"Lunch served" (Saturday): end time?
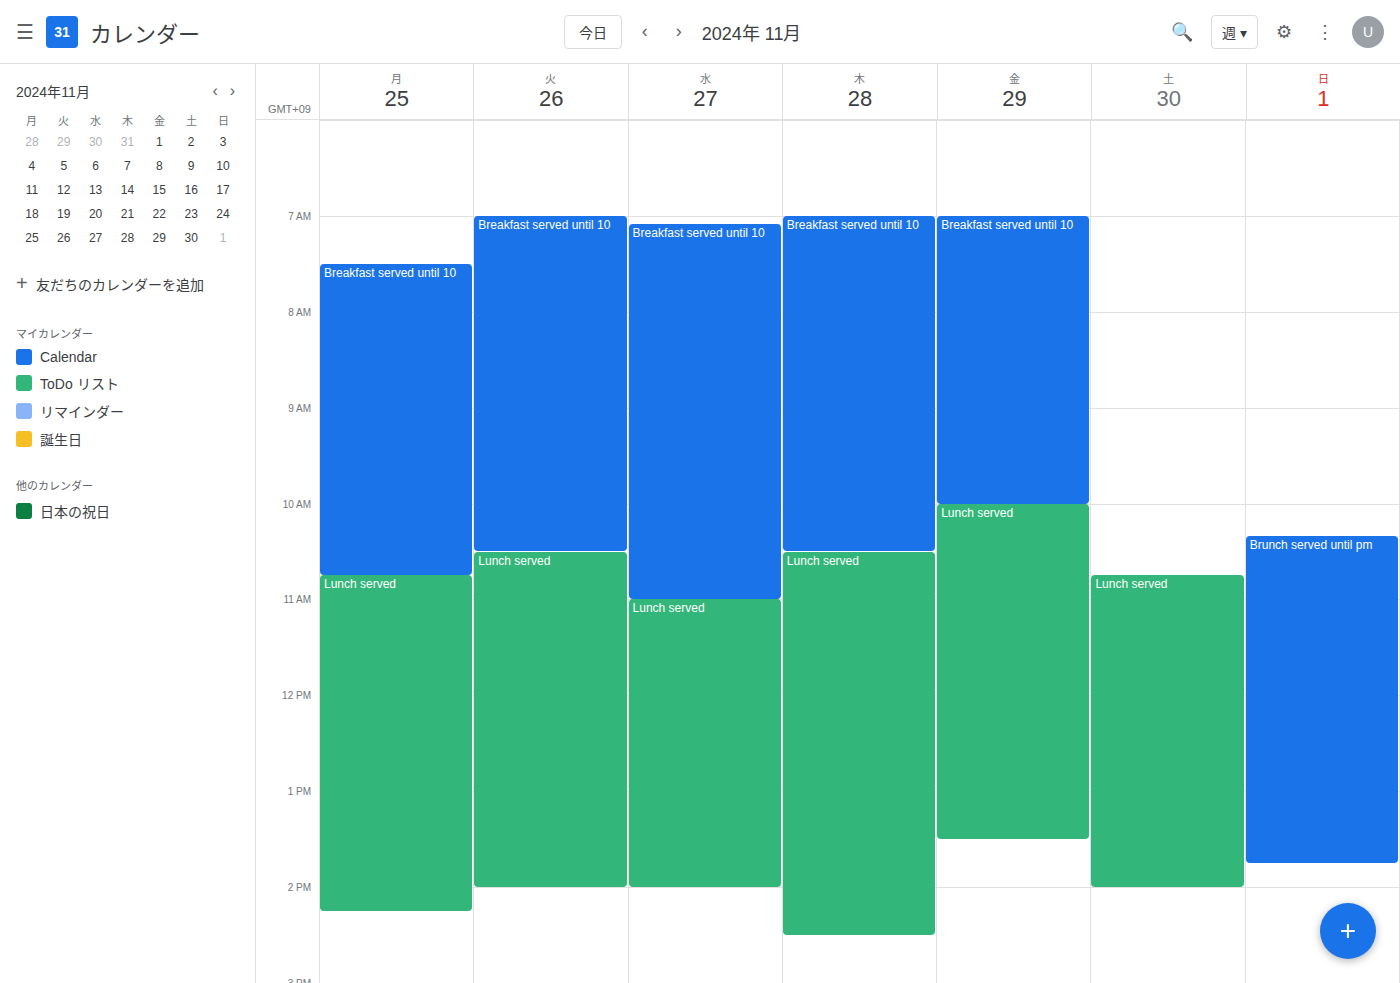
2:00 PM